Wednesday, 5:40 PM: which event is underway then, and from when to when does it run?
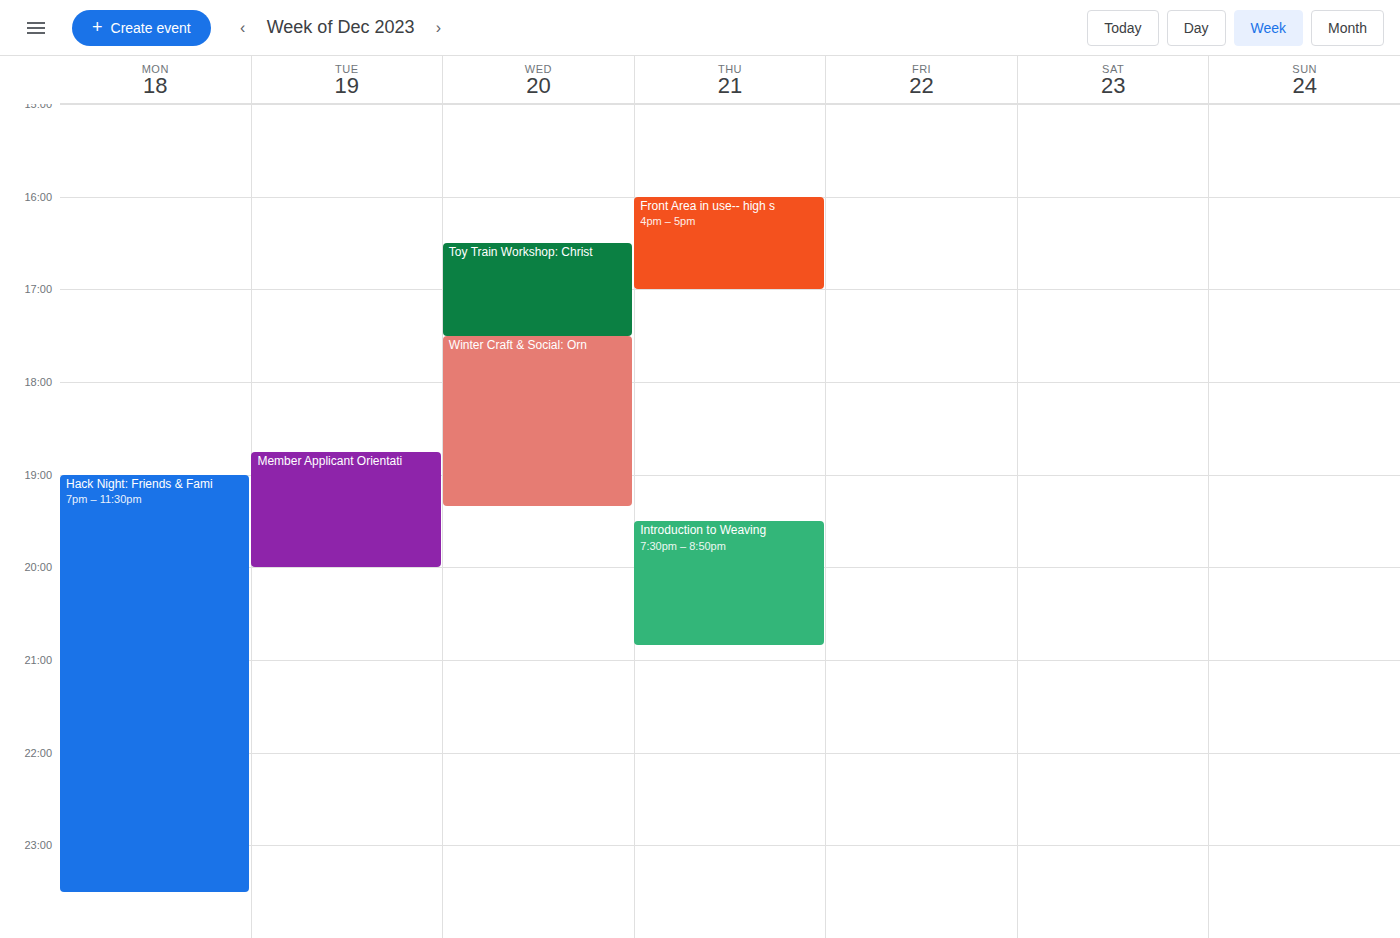
"Winter Craft & Social: Orn", 5:30 PM to 7:20 PM